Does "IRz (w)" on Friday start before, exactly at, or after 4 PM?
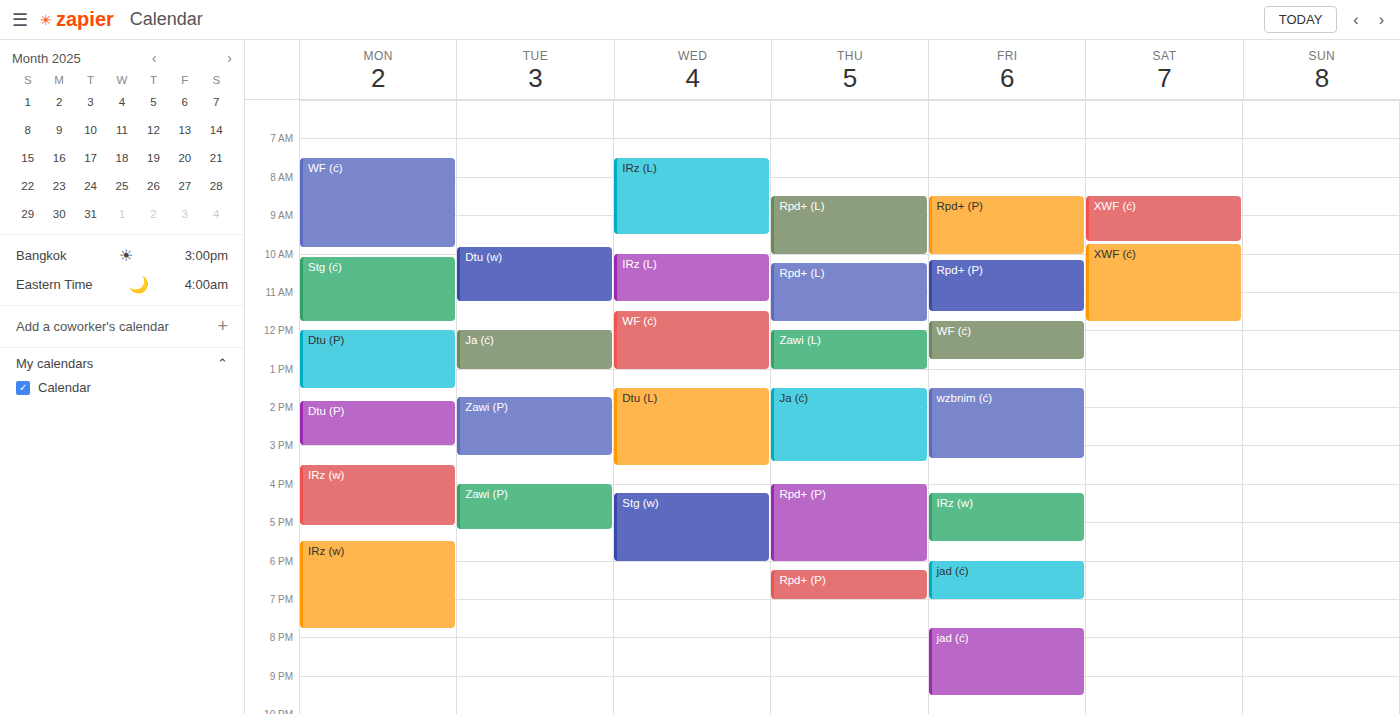
4:15 PM -- after 4 PM, 15 minutes below the 4 PM line.